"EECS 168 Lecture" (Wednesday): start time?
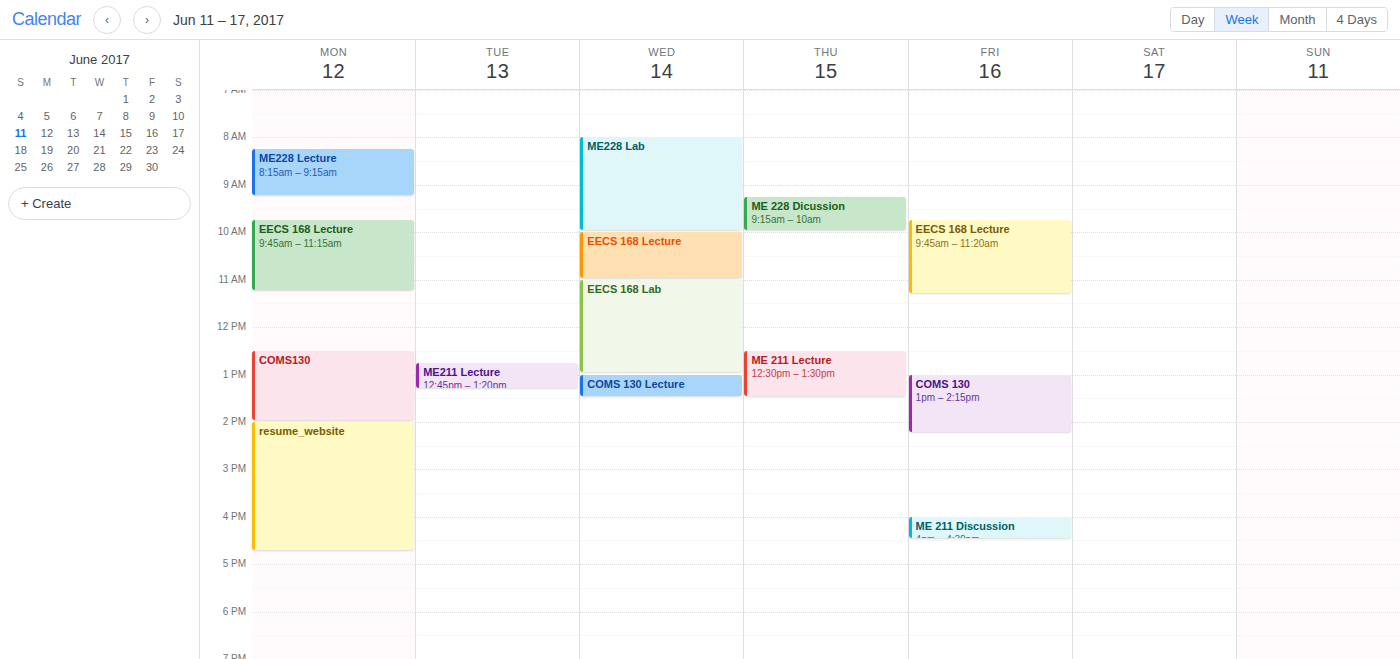
10:00 AM